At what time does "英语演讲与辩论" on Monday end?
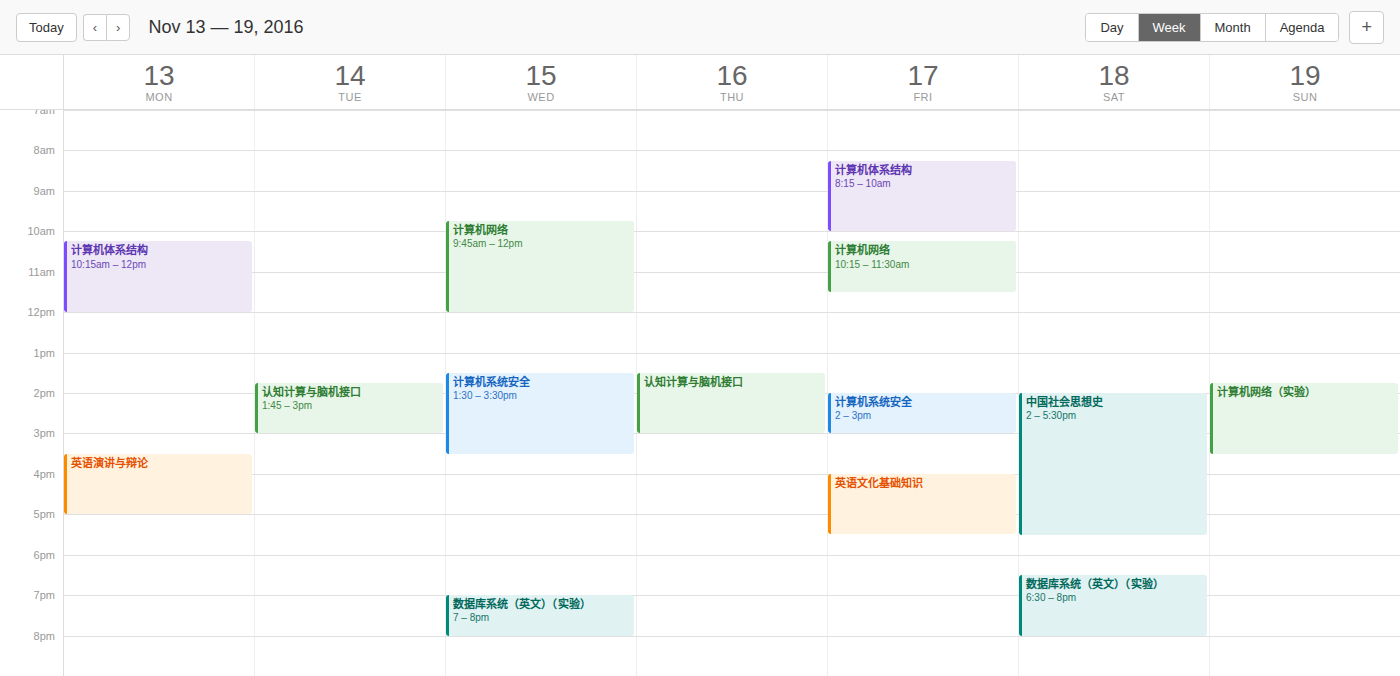
5:00 PM